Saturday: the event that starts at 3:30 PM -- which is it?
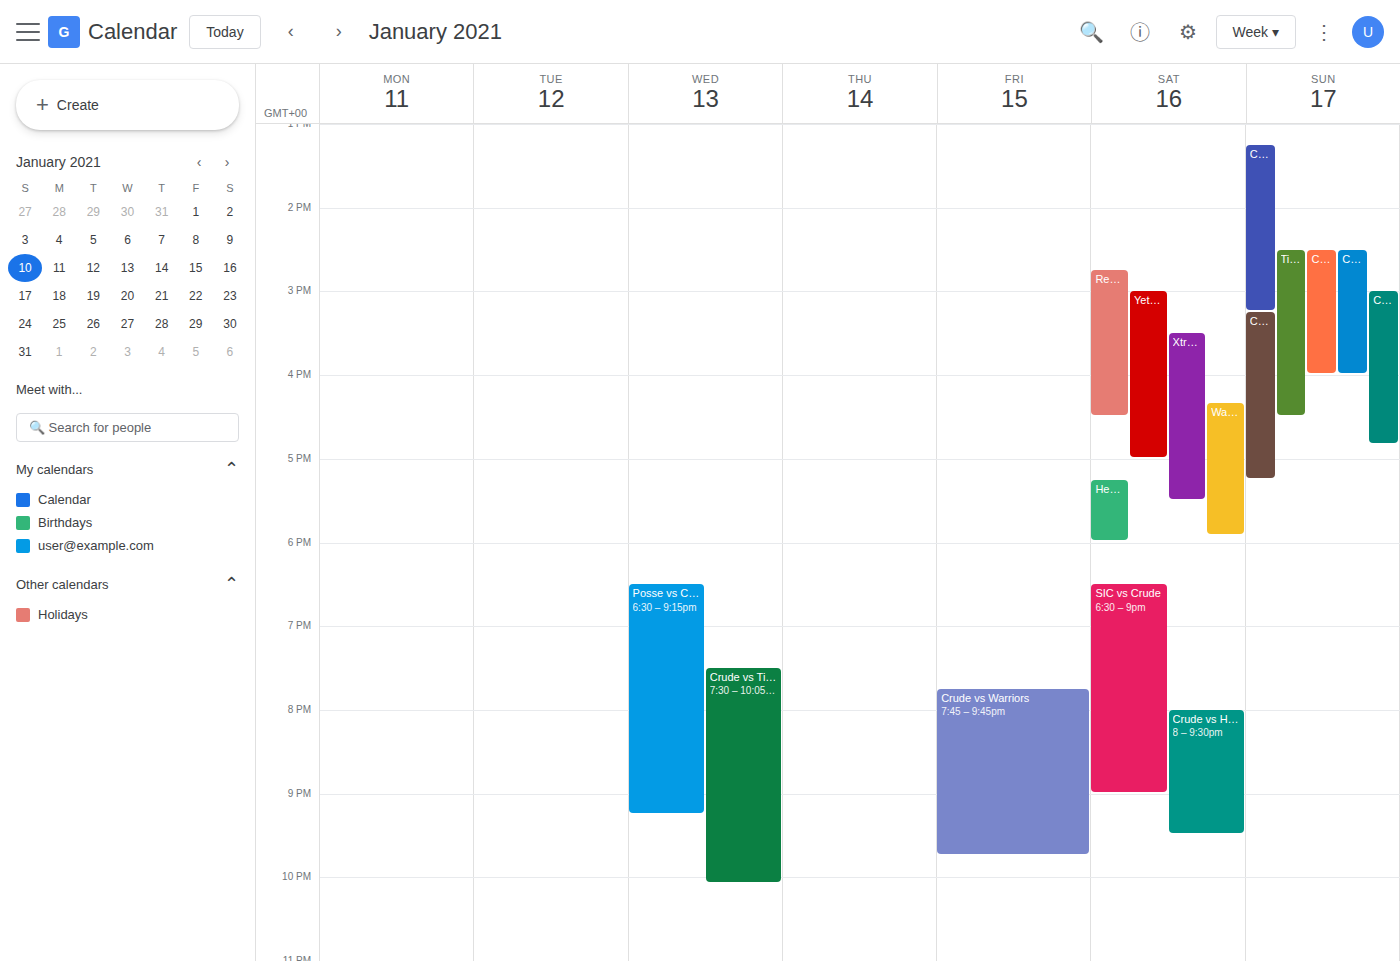
"Xtreme vs Crude"